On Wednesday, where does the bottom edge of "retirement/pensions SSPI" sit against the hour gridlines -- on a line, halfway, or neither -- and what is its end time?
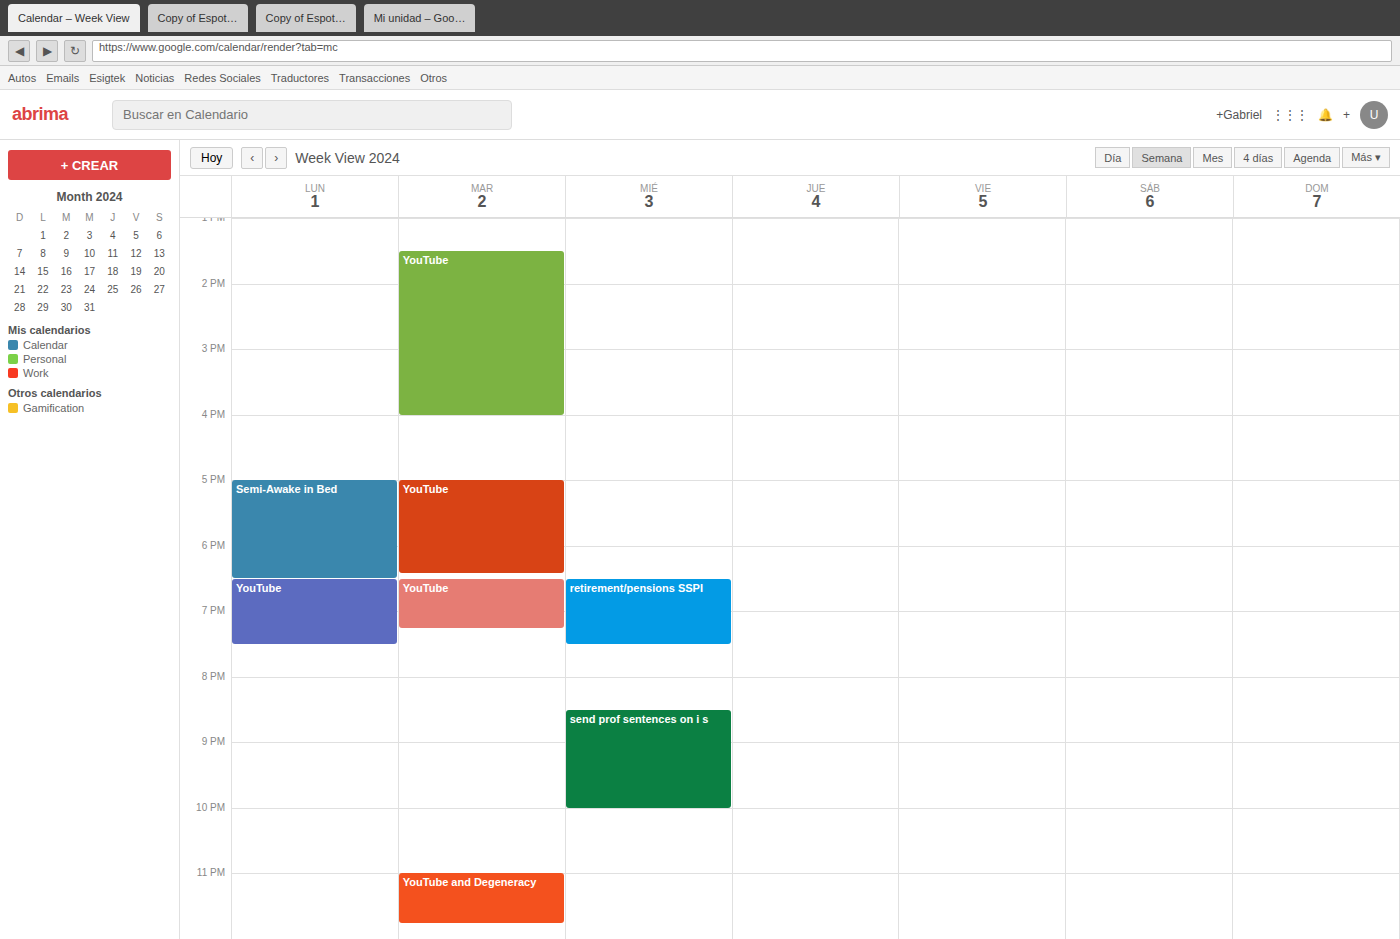
7:30 PM -- halfway between the 7 PM and 8 PM lines.